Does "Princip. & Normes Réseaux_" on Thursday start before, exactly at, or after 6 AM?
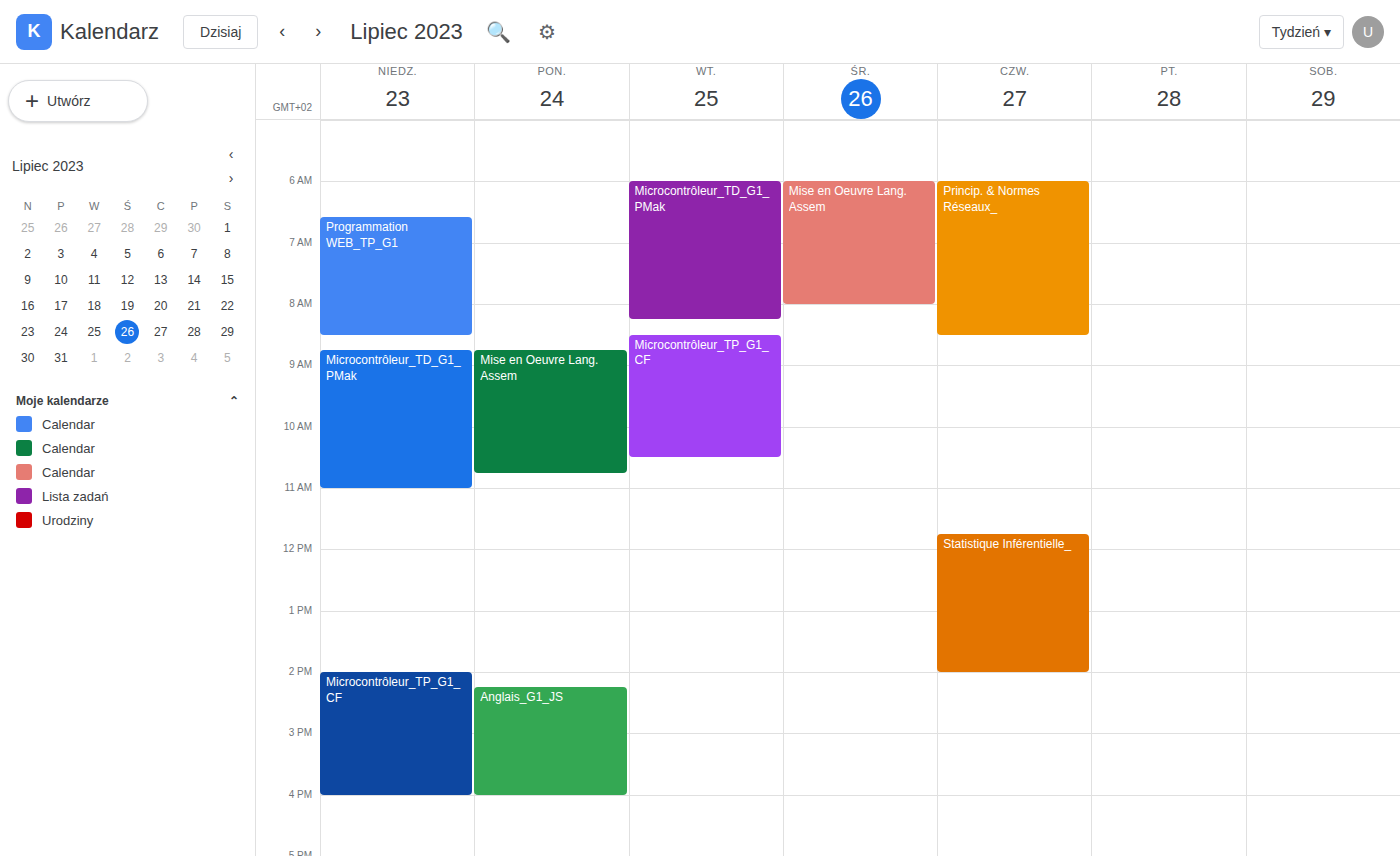
6:00 AM -- exactly at 6 AM, on the 6 AM line.